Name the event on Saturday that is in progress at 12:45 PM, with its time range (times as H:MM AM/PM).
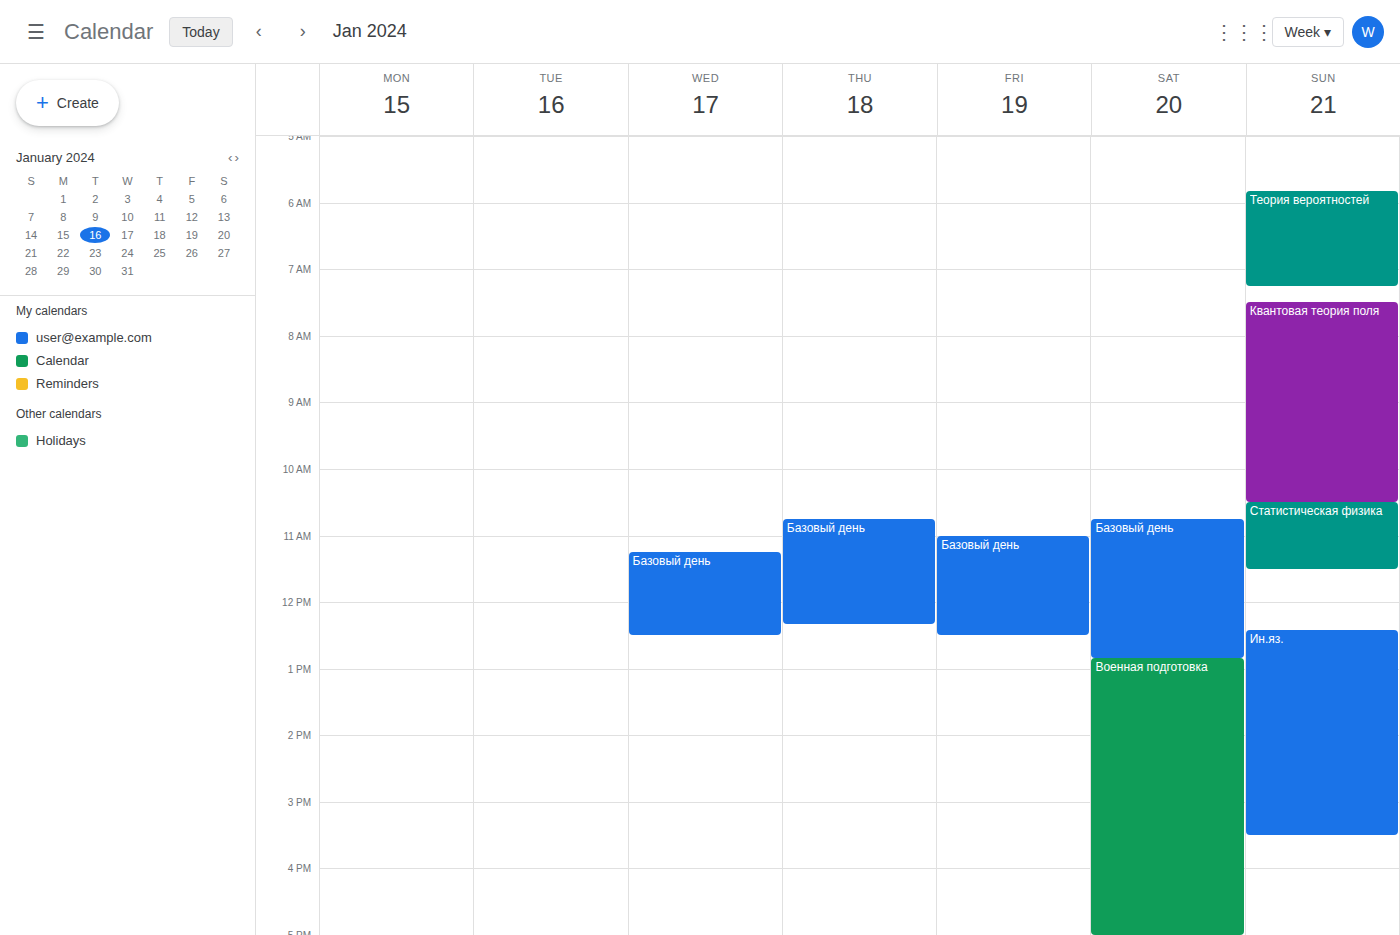
"Базовый день", 10:45 AM to 12:50 PM